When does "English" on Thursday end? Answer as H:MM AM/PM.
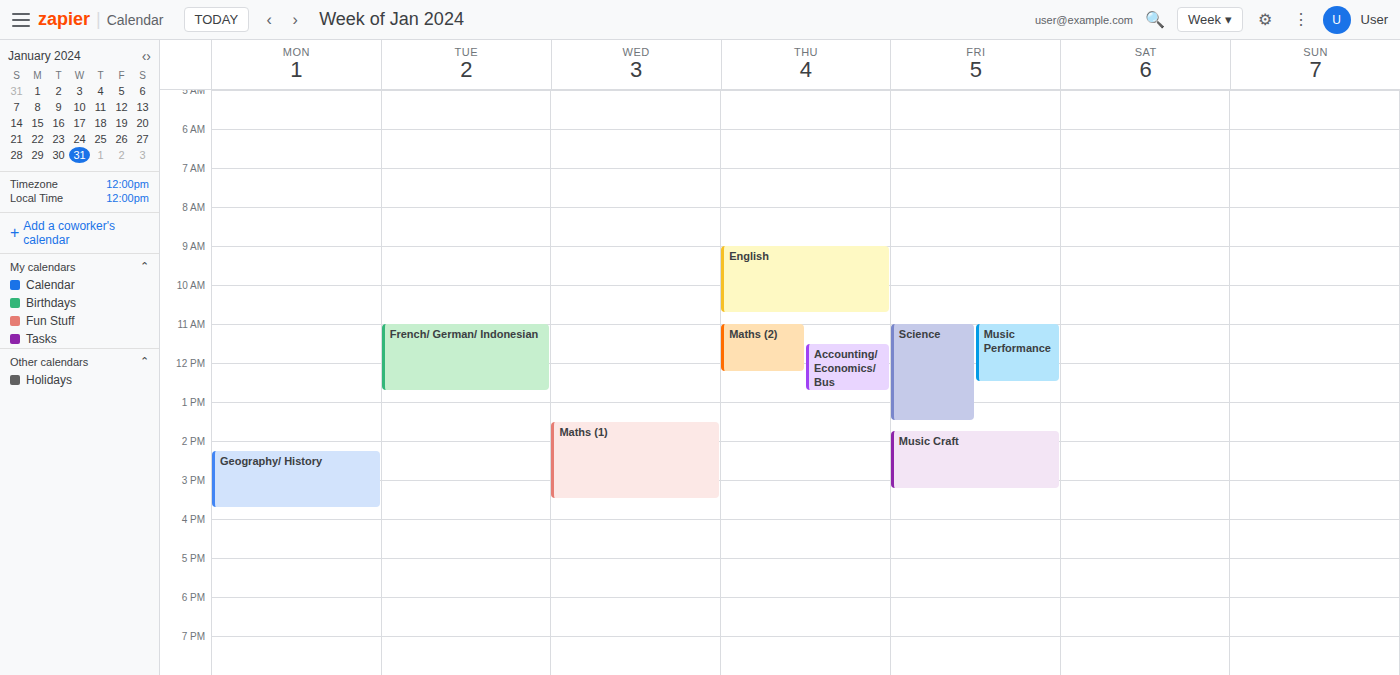
10:45 AM